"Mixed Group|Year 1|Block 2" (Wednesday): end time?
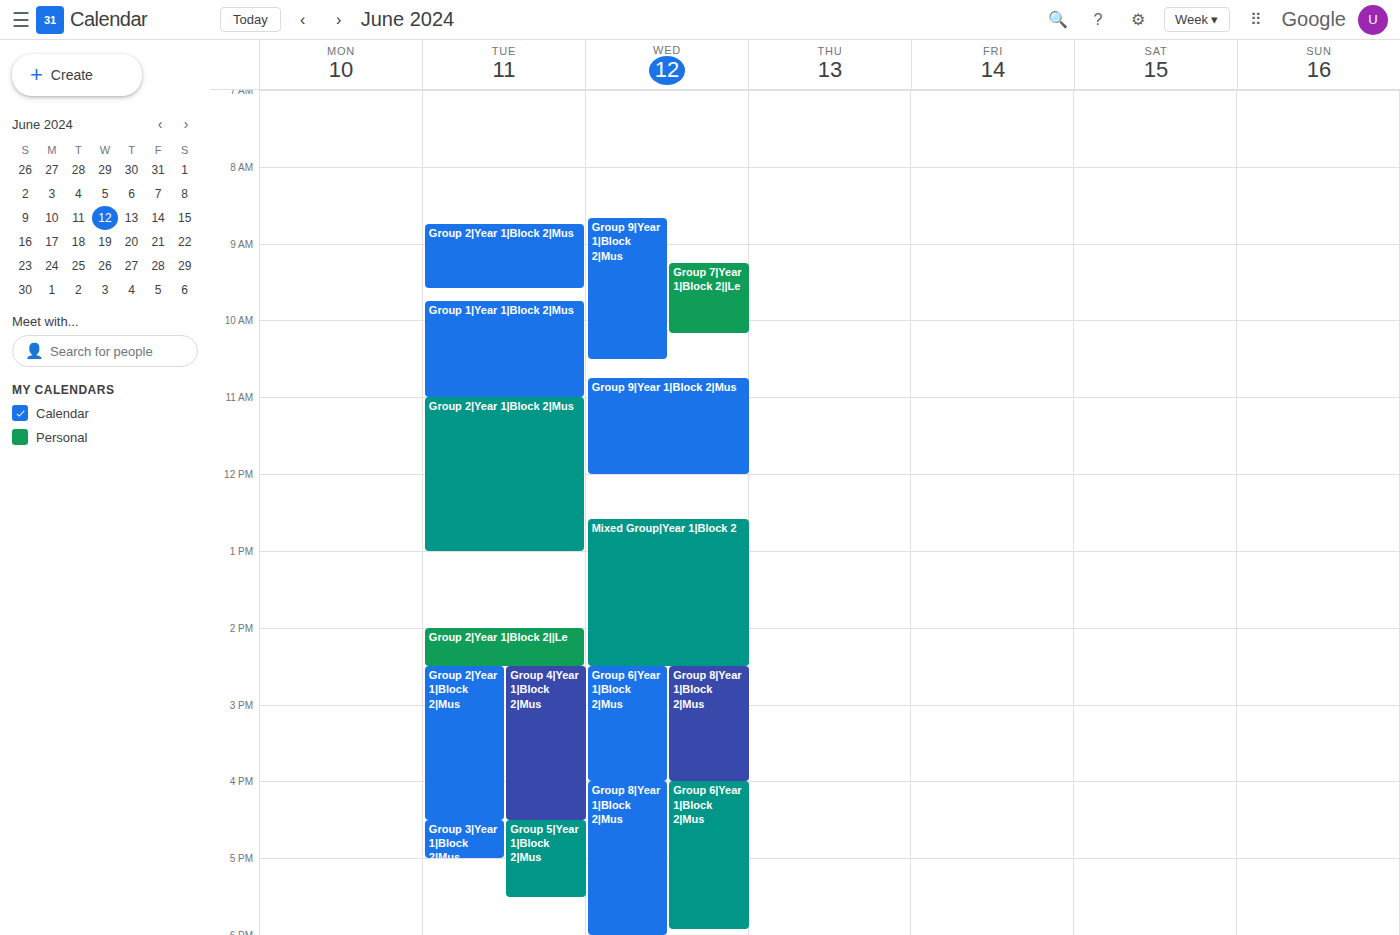
2:30 PM